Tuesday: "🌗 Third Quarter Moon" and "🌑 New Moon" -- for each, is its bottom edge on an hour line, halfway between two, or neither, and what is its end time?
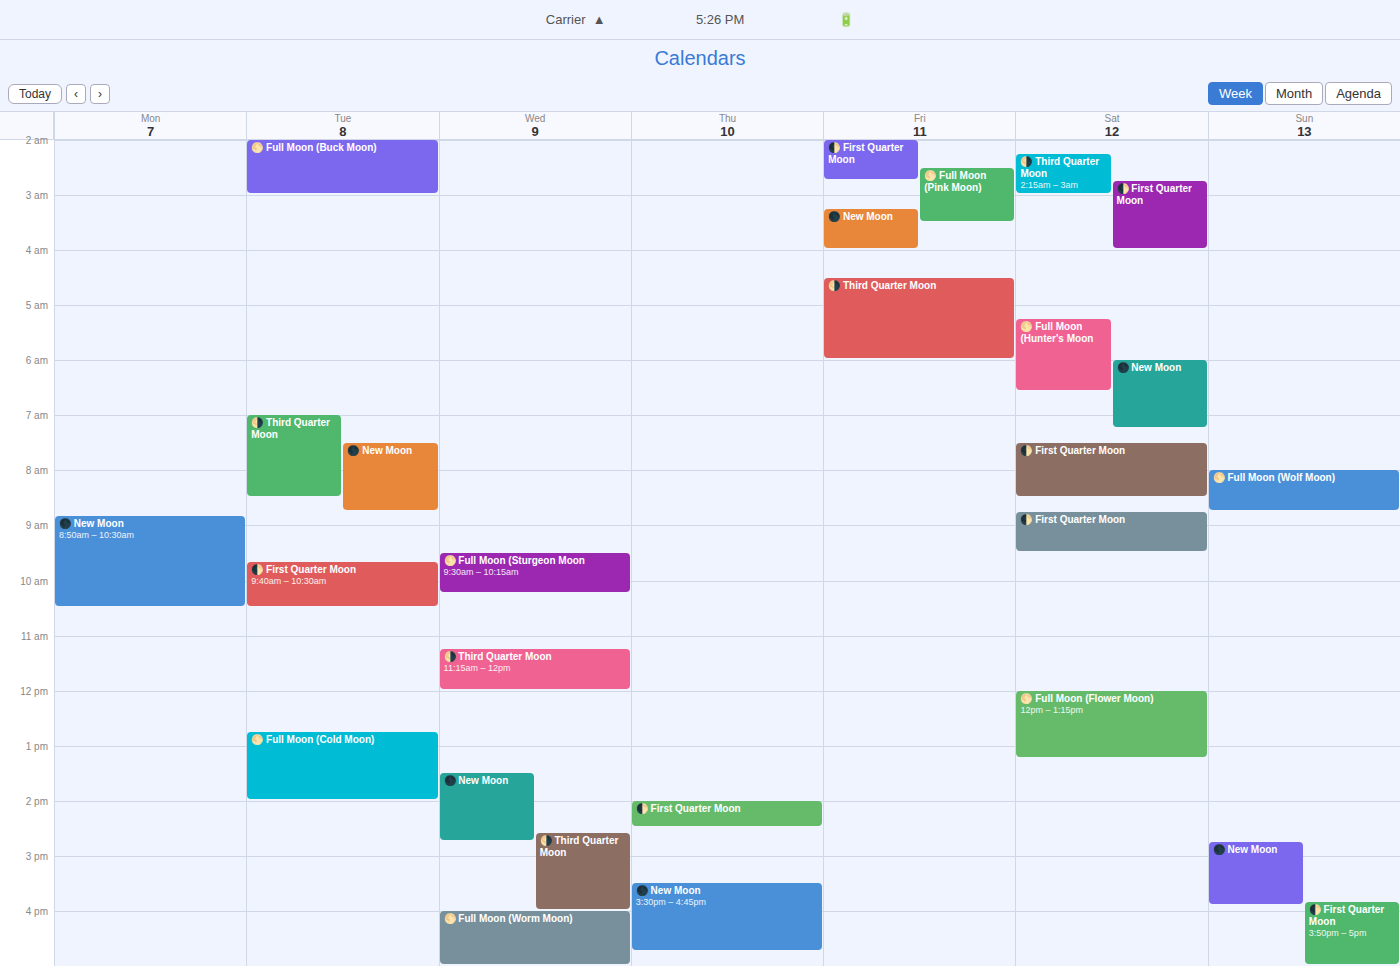
"🌗 Third Quarter Moon": 8:30 AM, halfway between the 8 AM and 9 AM lines. "🌑 New Moon": 8:45 AM, neither: three quarters of the way from the 8 AM line to the 9 AM line.